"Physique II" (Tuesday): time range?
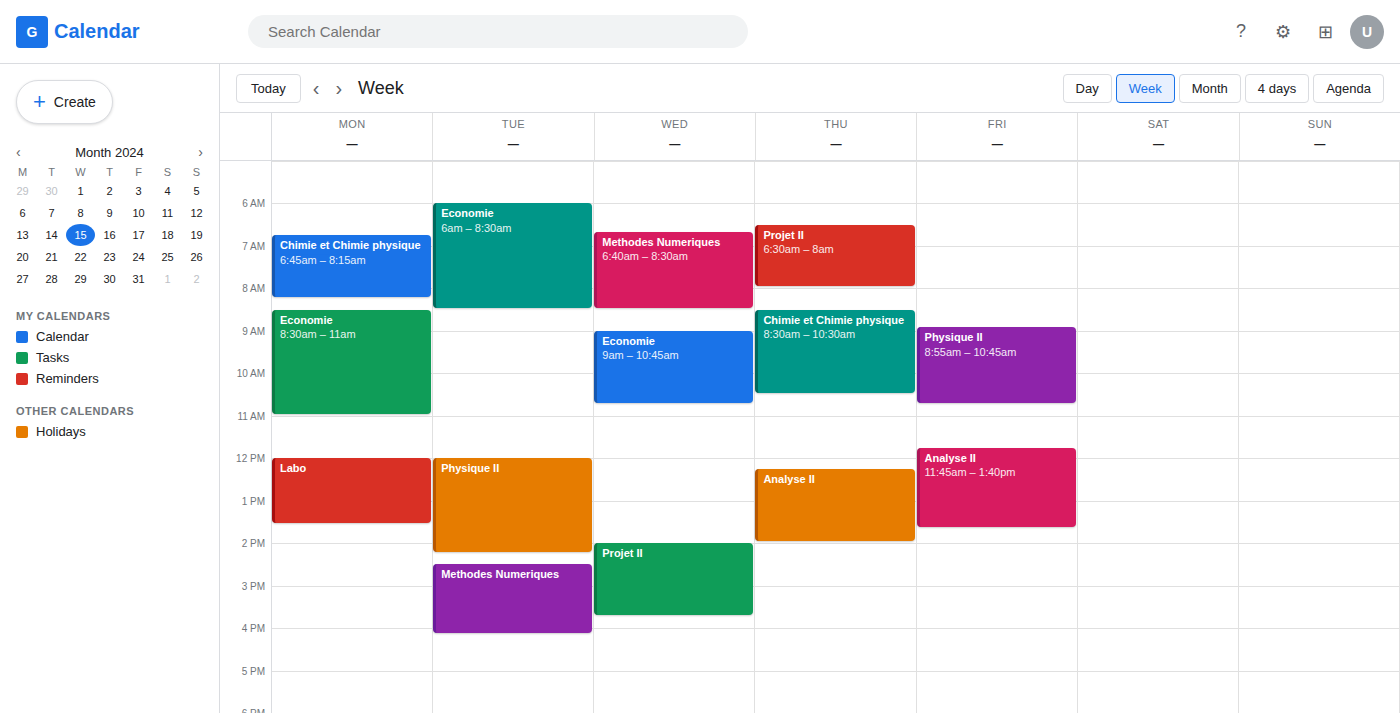
12:00 PM to 2:15 PM